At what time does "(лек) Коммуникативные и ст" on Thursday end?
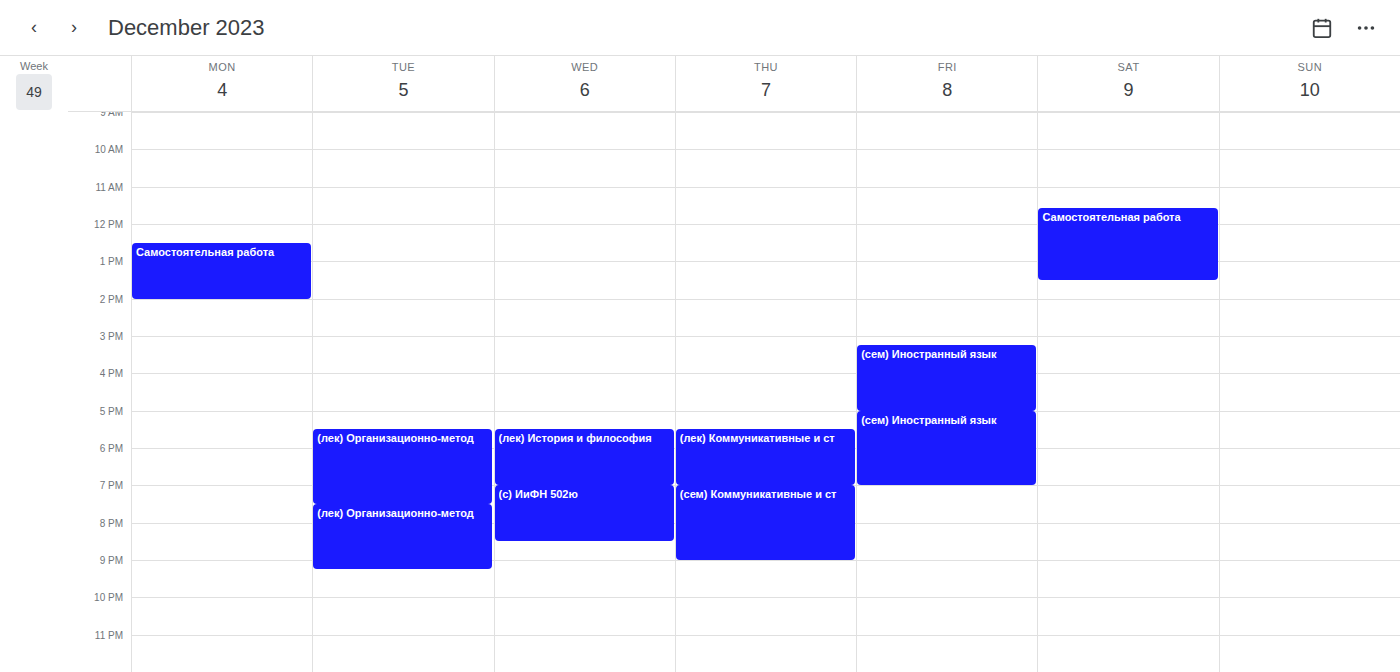
7:00 PM